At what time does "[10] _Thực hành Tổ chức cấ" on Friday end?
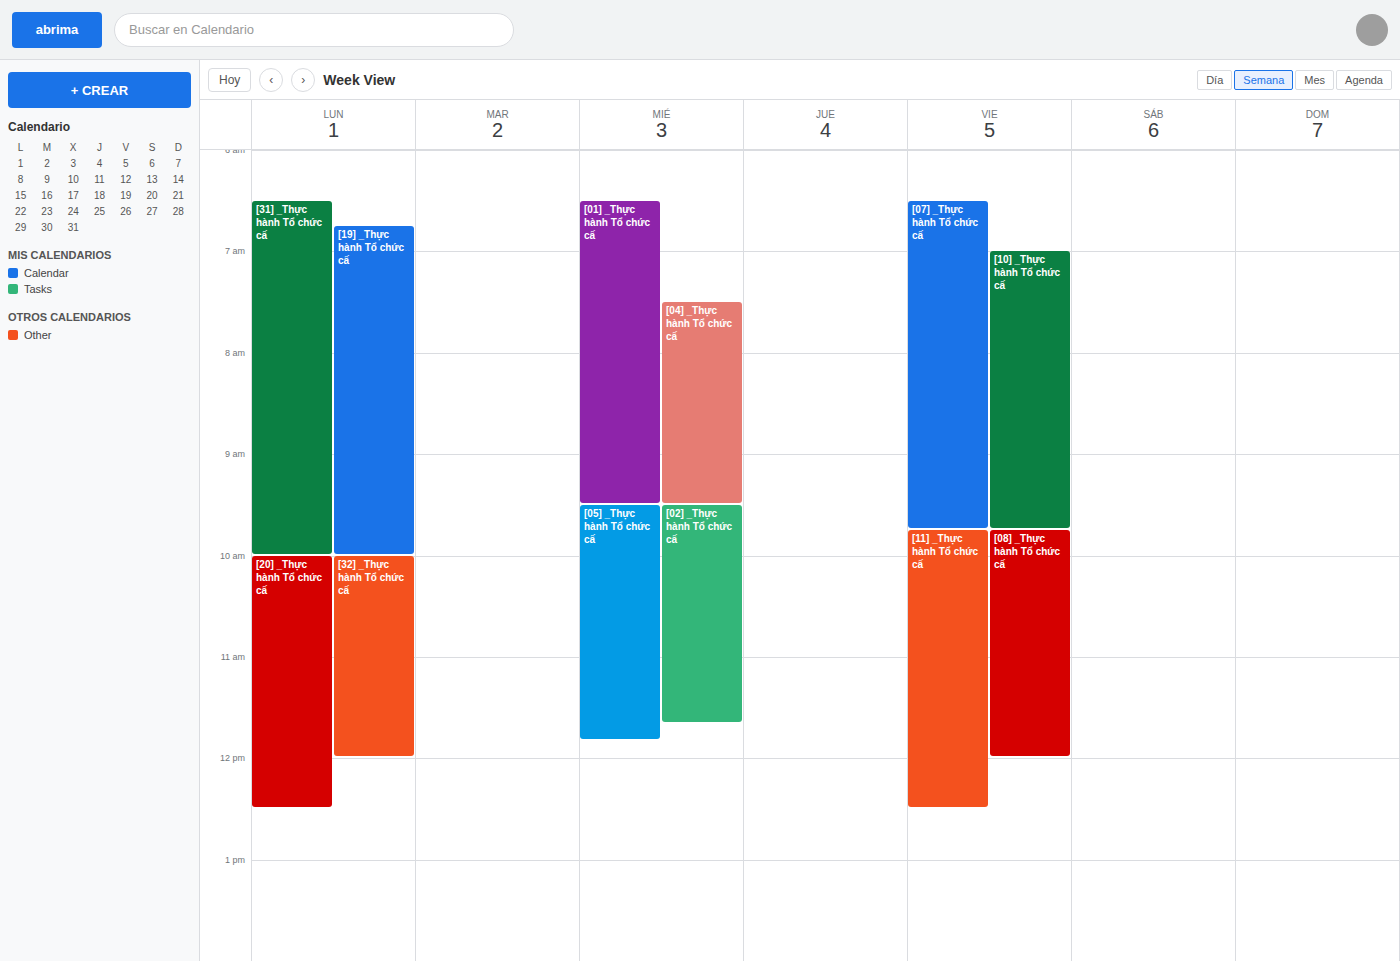
9:45 AM